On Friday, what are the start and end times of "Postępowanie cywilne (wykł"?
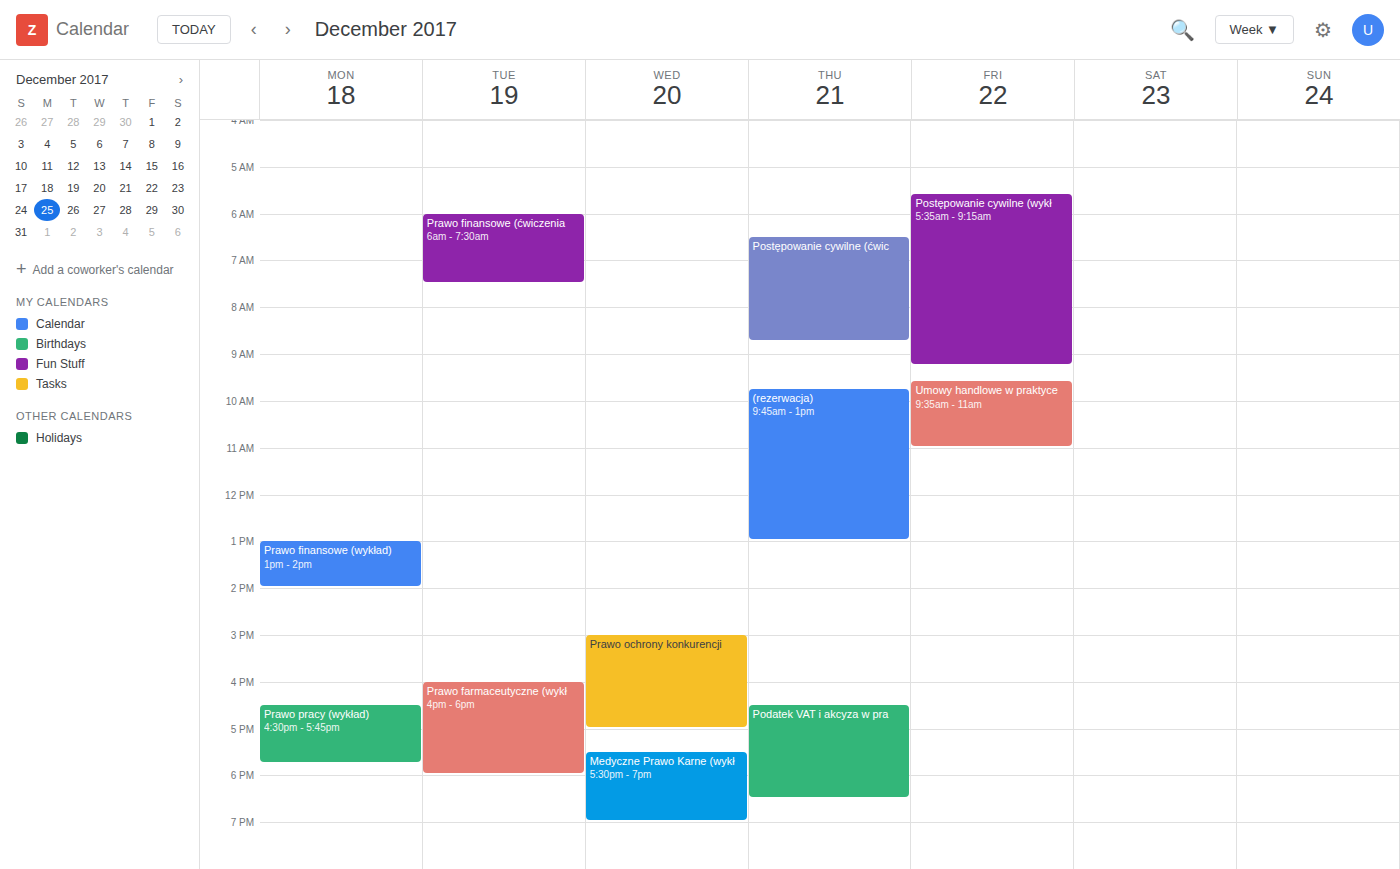
05:35 to 09:15